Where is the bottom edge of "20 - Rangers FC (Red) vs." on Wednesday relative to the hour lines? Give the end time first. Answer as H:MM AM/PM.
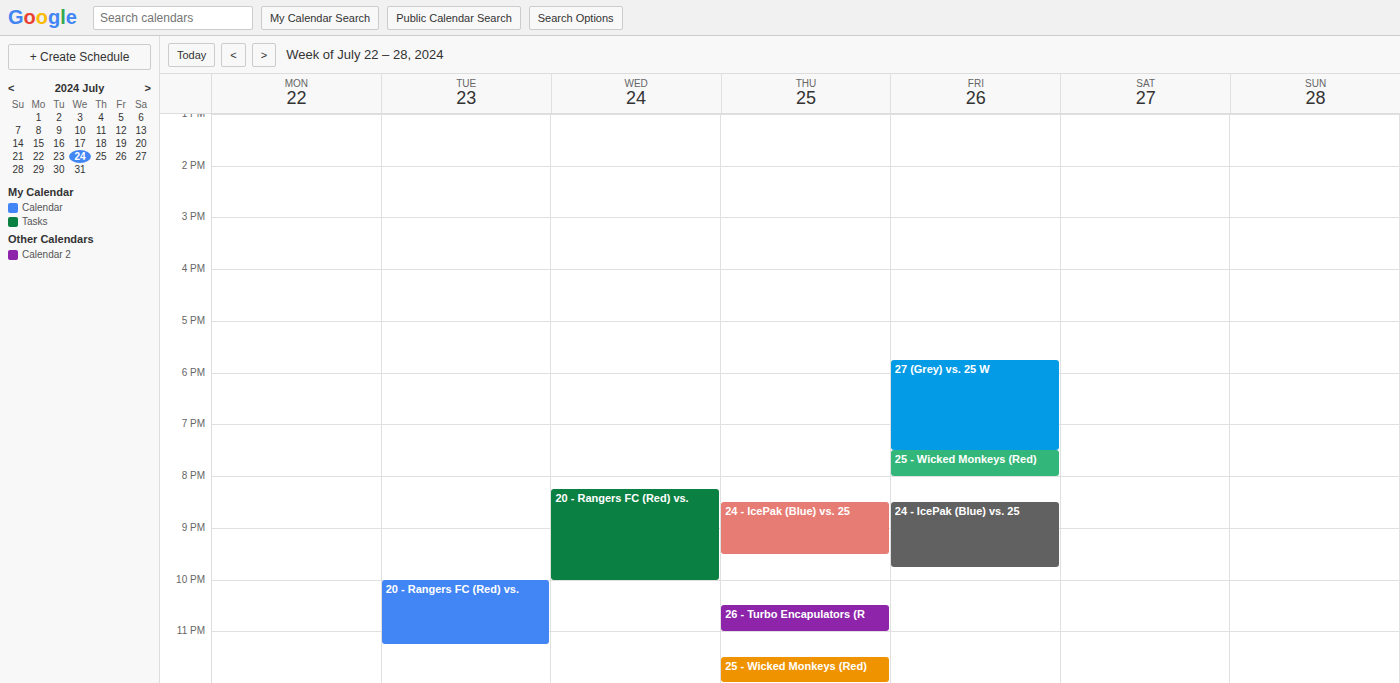
10:00 PM -- exactly on the 10 PM line.